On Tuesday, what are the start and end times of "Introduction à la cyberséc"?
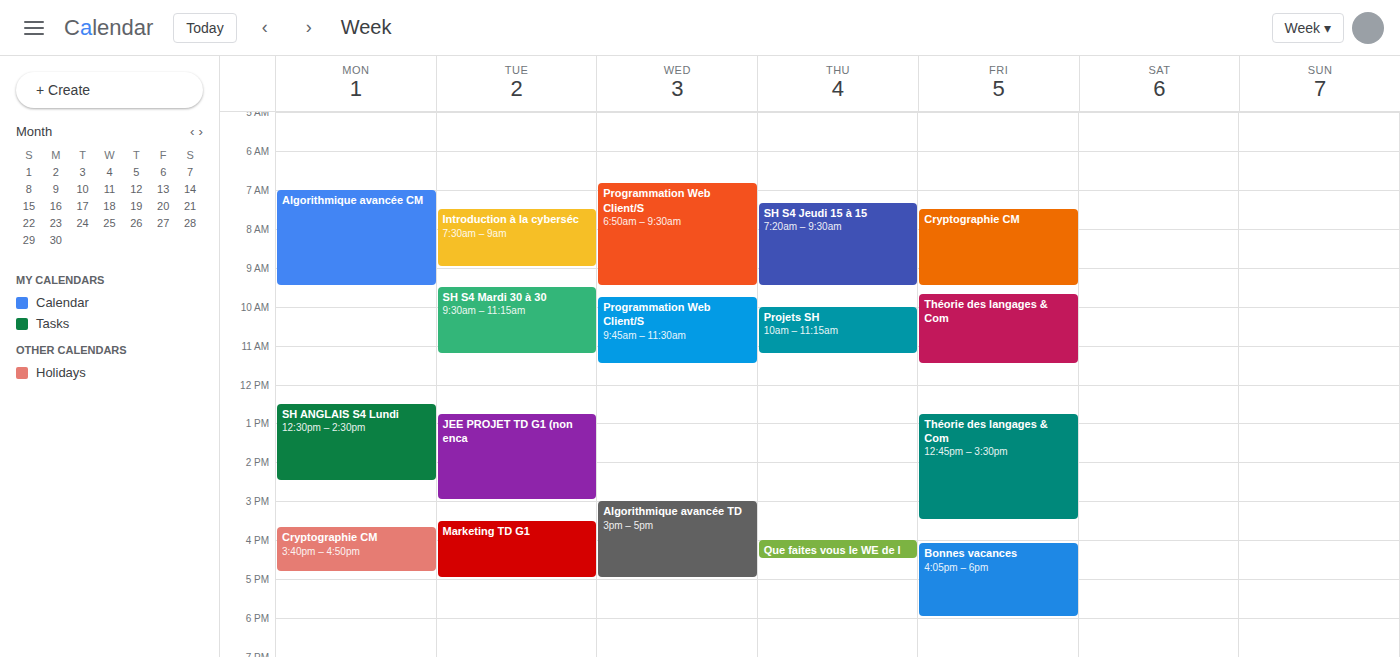
07:30 to 09:00